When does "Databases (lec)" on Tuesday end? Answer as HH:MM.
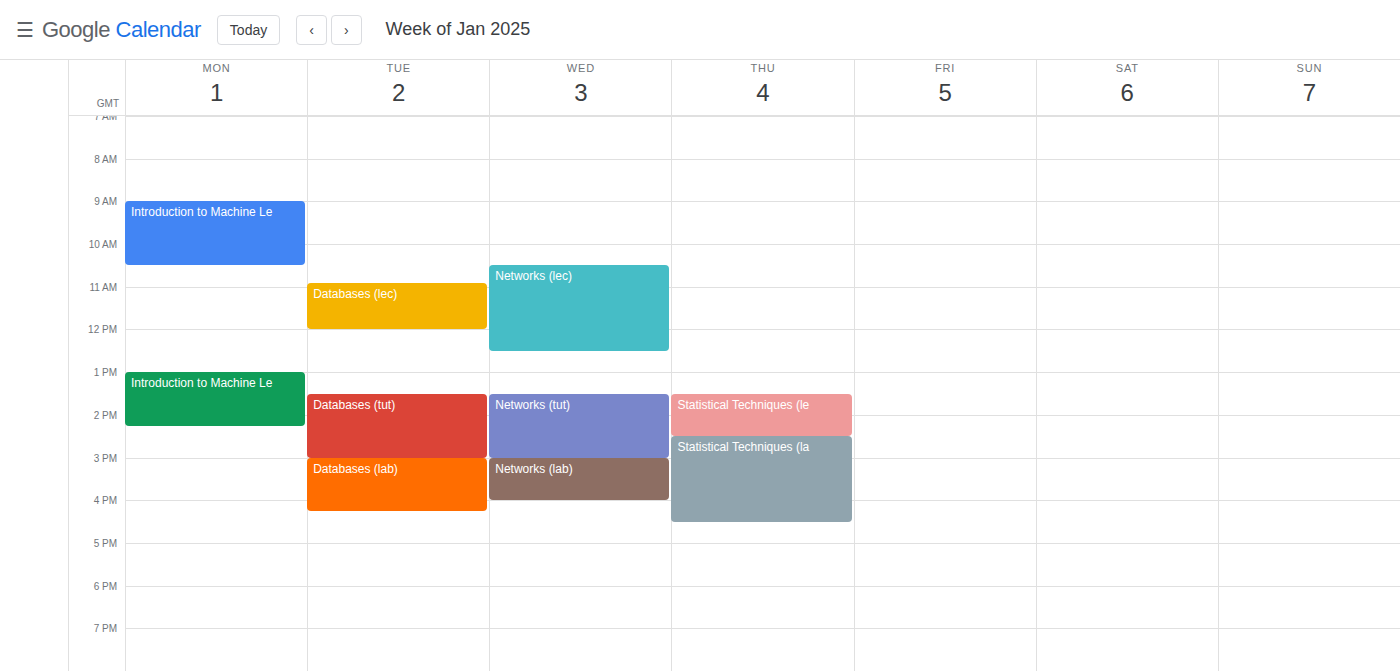
12:00